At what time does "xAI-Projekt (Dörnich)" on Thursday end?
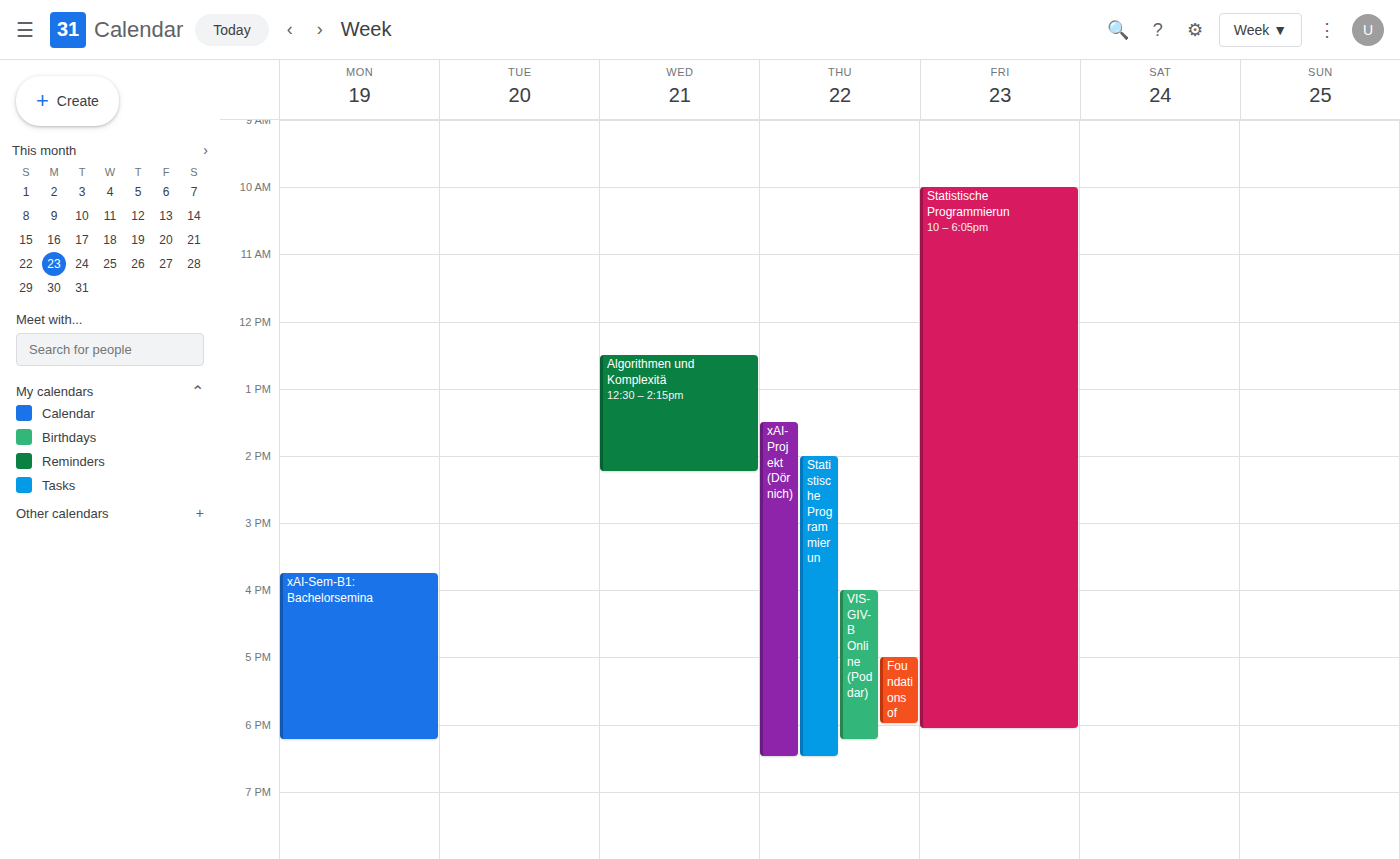
6:30 PM